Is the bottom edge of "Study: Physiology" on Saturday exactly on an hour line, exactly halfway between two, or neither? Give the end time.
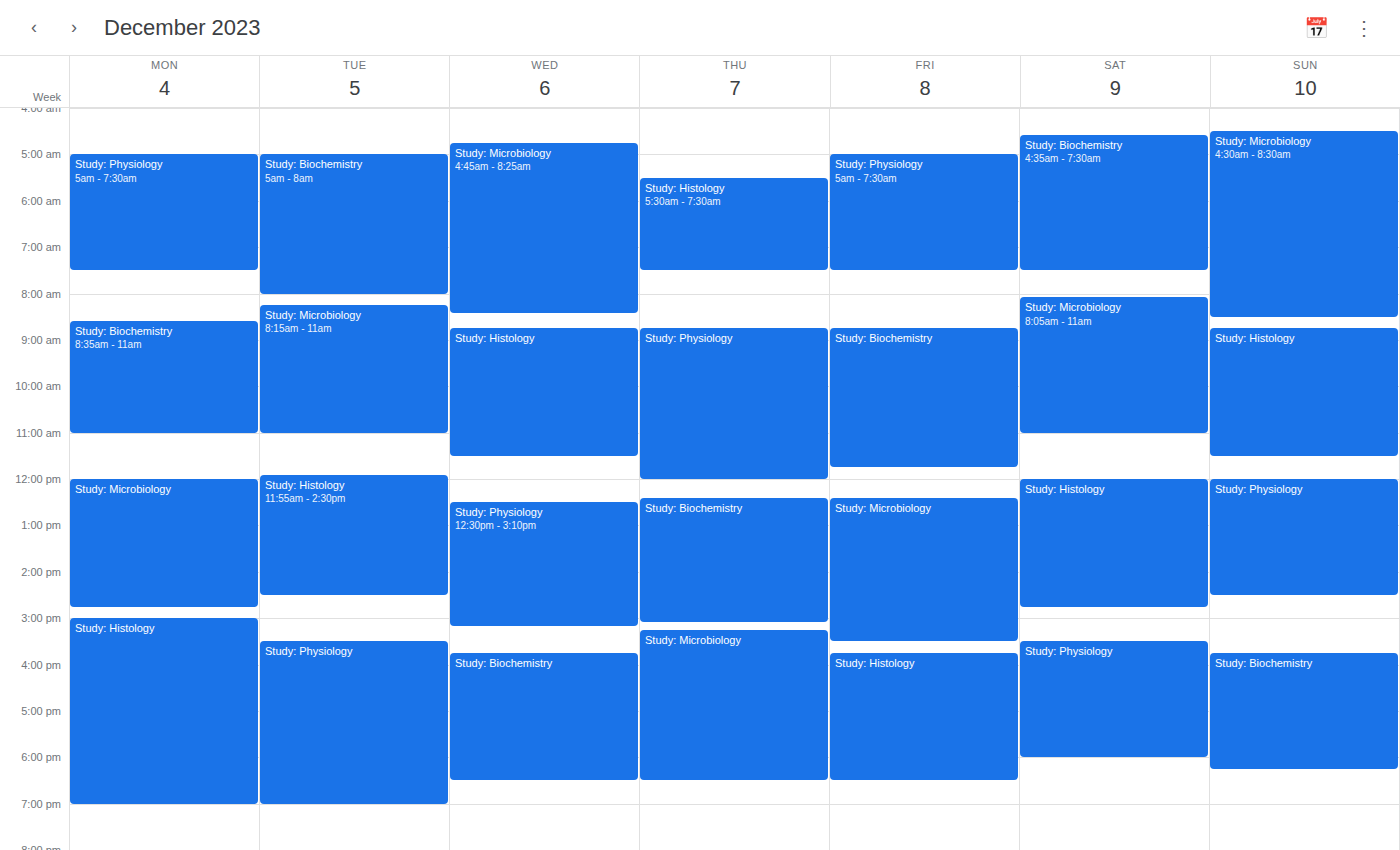
6:00 PM -- exactly on the 6 PM line.